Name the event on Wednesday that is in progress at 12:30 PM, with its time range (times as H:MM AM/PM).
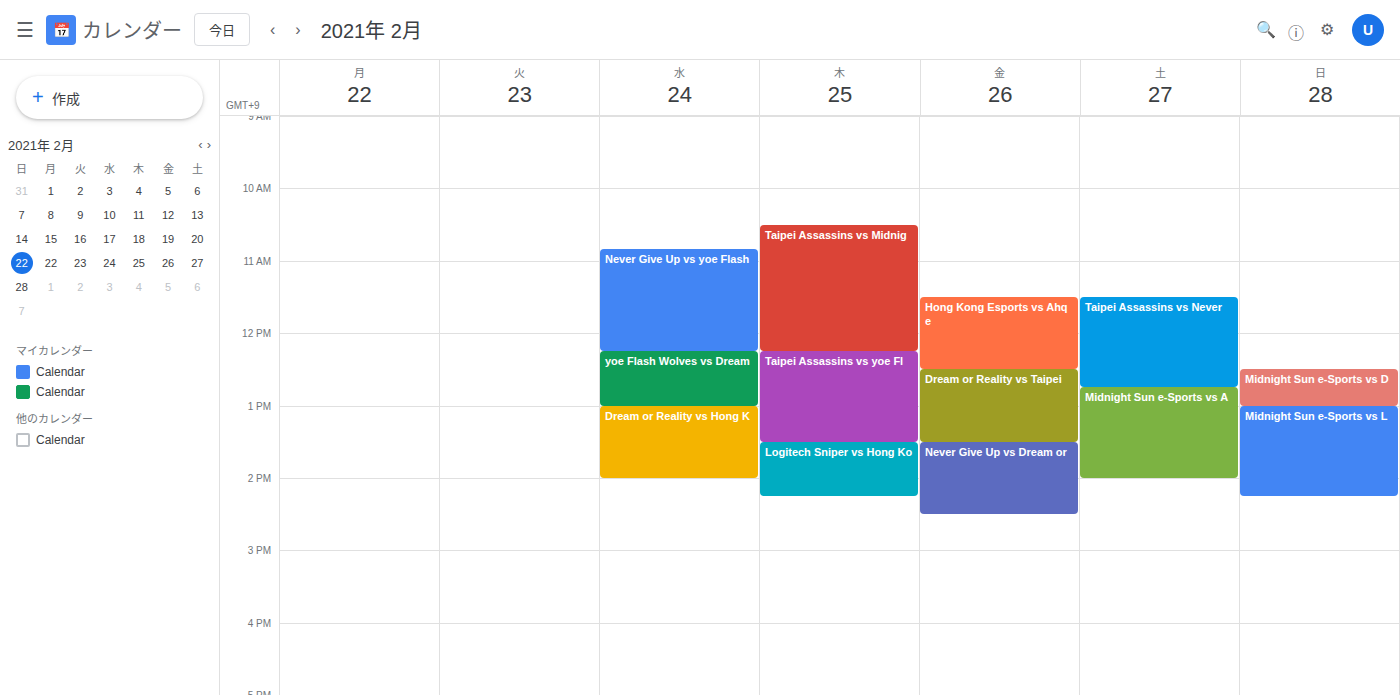
"yoe Flash Wolves vs Dream", 12:15 PM to 1:00 PM